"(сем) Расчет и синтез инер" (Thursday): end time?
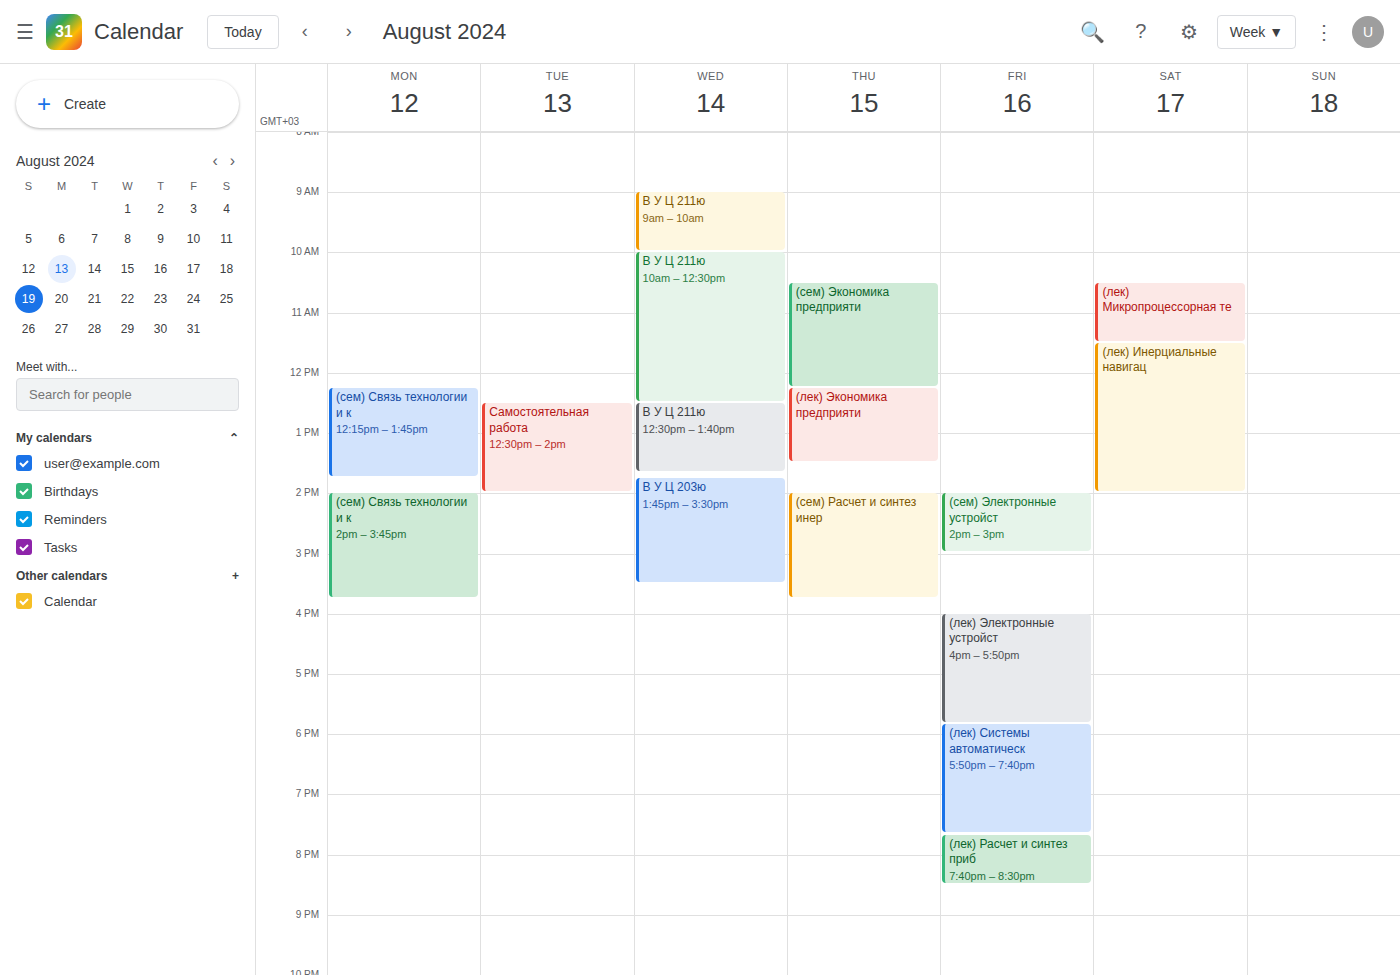
3:45 PM